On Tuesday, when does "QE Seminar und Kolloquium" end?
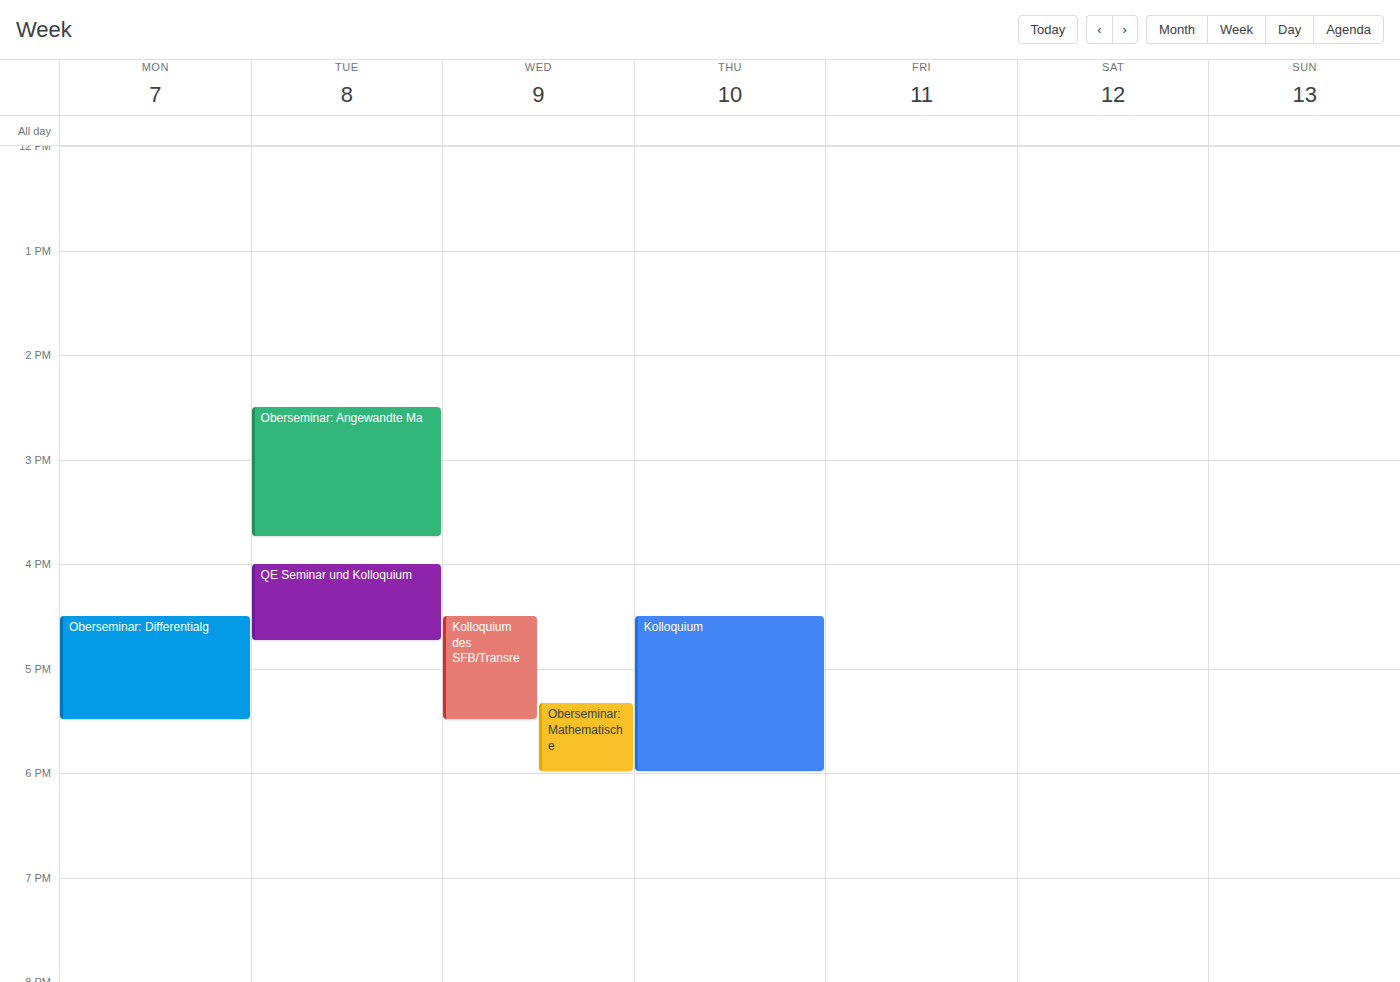
4:45 PM